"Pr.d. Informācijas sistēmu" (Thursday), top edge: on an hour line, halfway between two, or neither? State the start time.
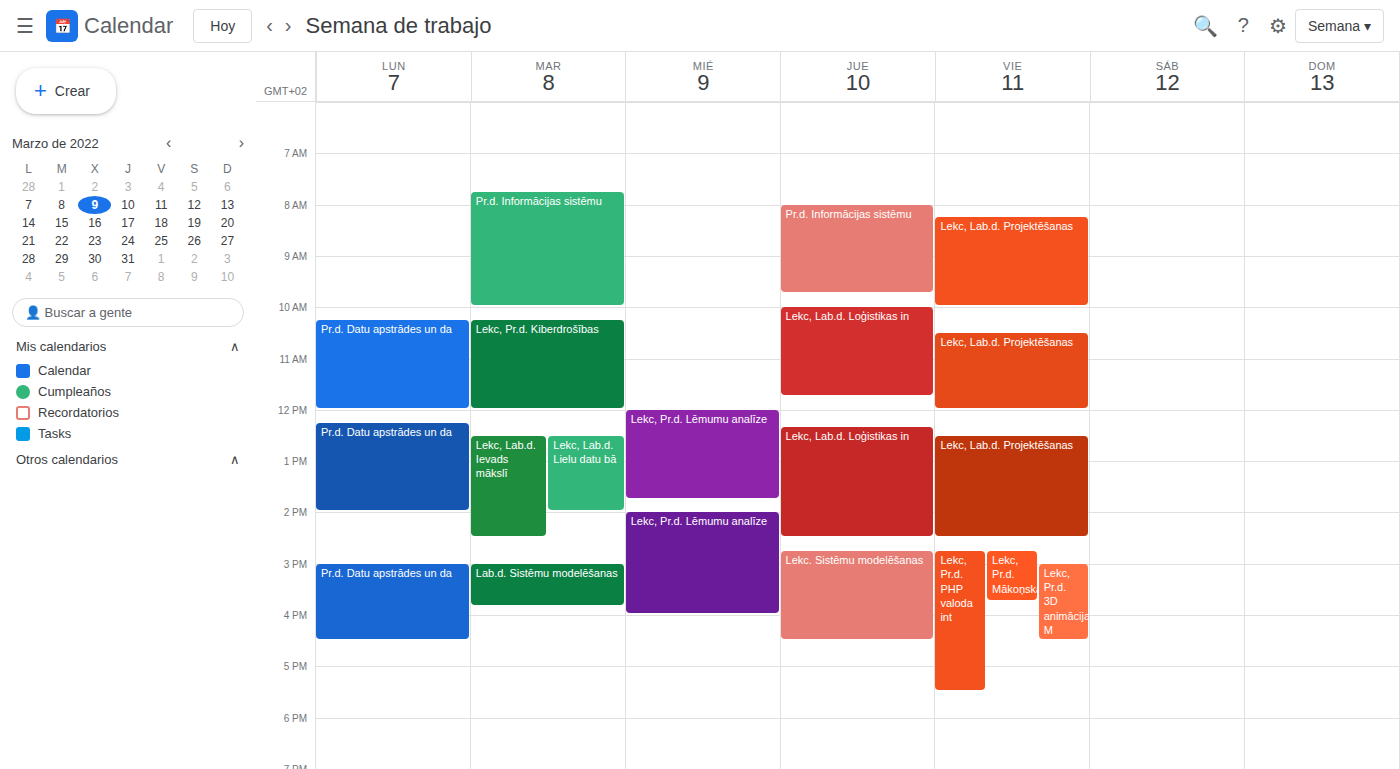
8:00 AM -- exactly on the 8 AM line.